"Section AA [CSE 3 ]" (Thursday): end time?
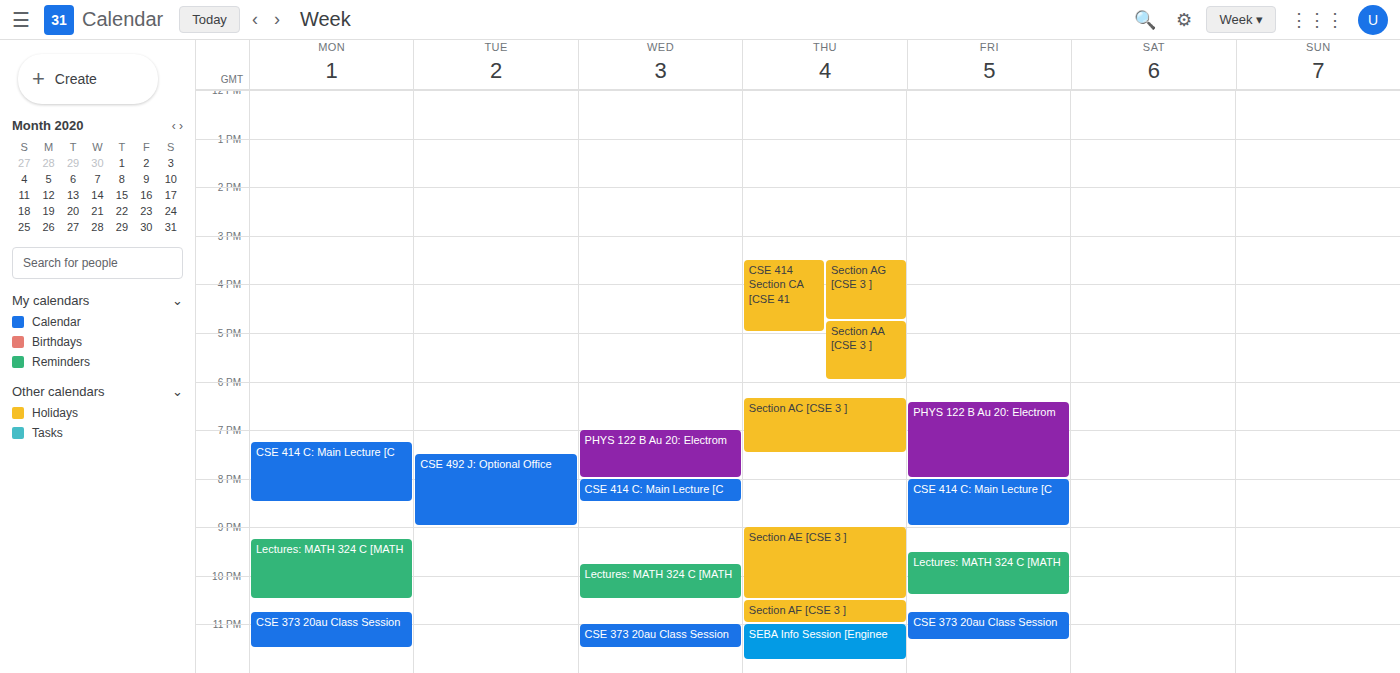
6:00 PM